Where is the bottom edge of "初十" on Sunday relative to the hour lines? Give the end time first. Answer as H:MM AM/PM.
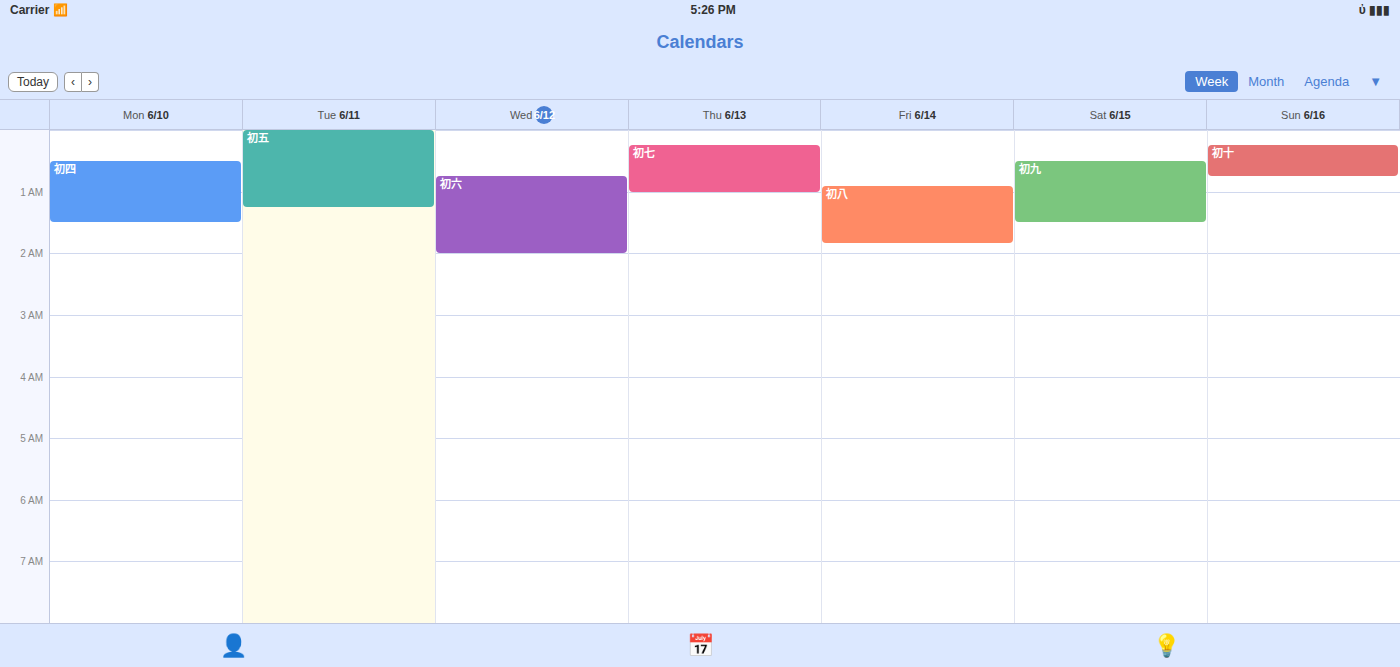
12:45 AM -- neither: three quarters of the way from the 12 AM line to the 1 AM line.